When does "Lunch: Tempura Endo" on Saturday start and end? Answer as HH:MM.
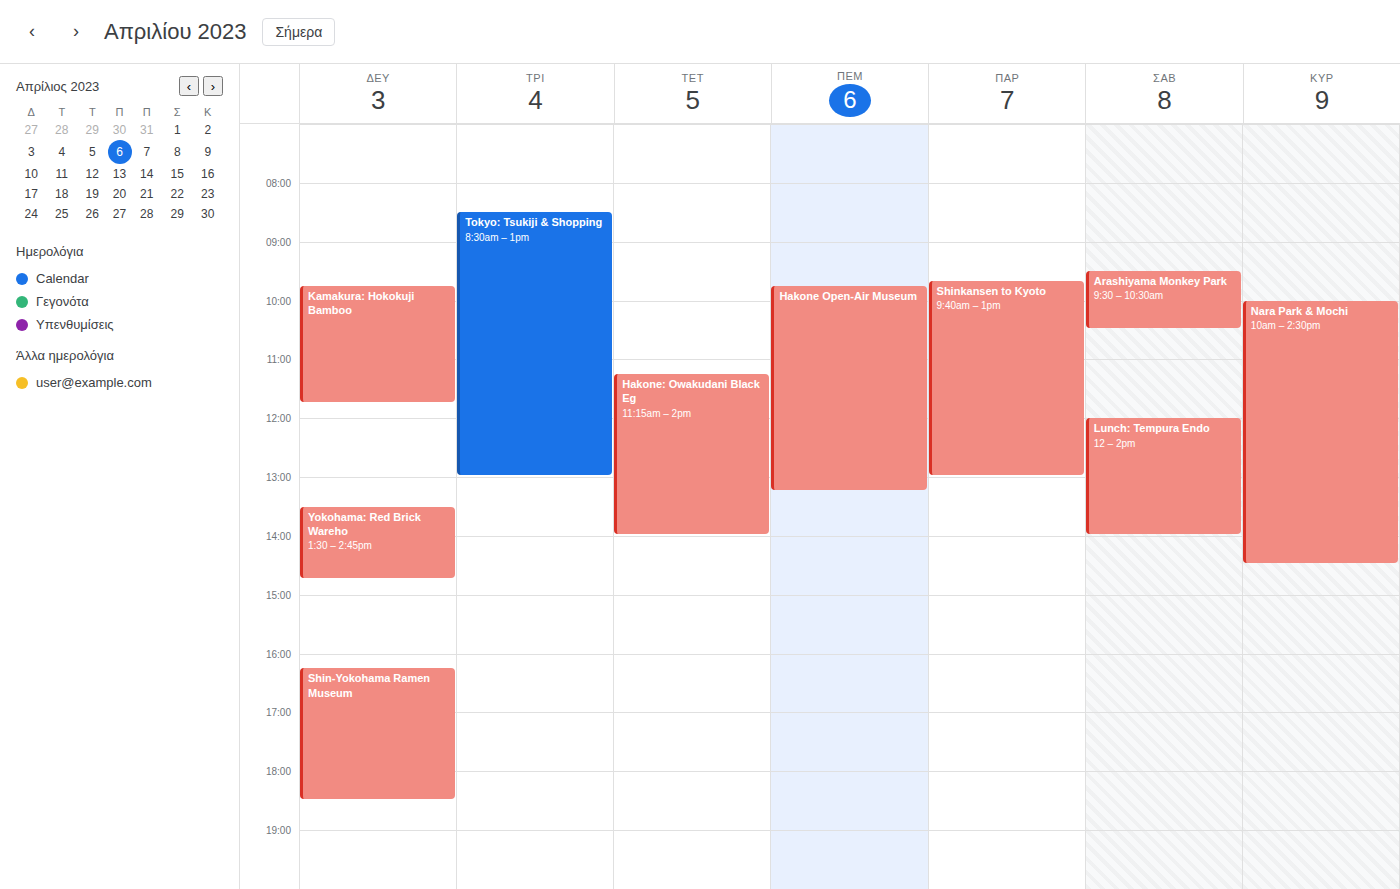
12:00 to 14:00